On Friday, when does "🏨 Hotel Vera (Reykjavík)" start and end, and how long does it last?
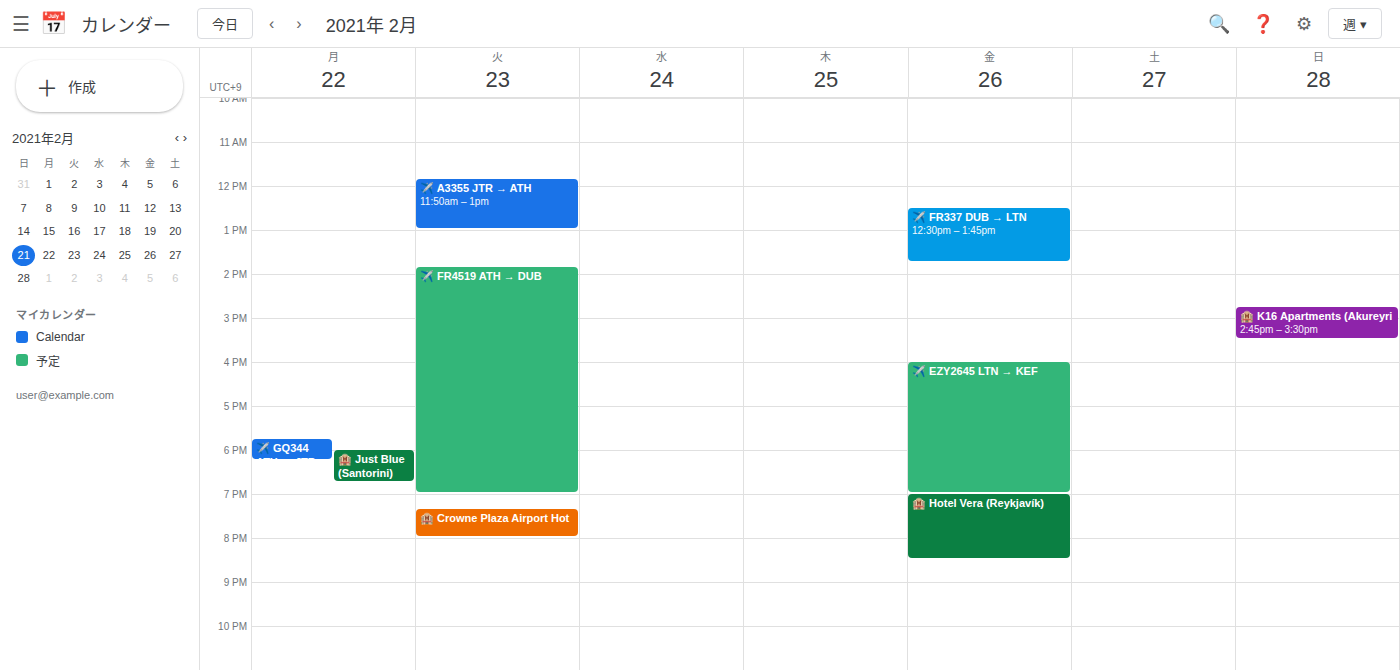
7:00 PM to 8:30 PM, 1 hour 30 minutes